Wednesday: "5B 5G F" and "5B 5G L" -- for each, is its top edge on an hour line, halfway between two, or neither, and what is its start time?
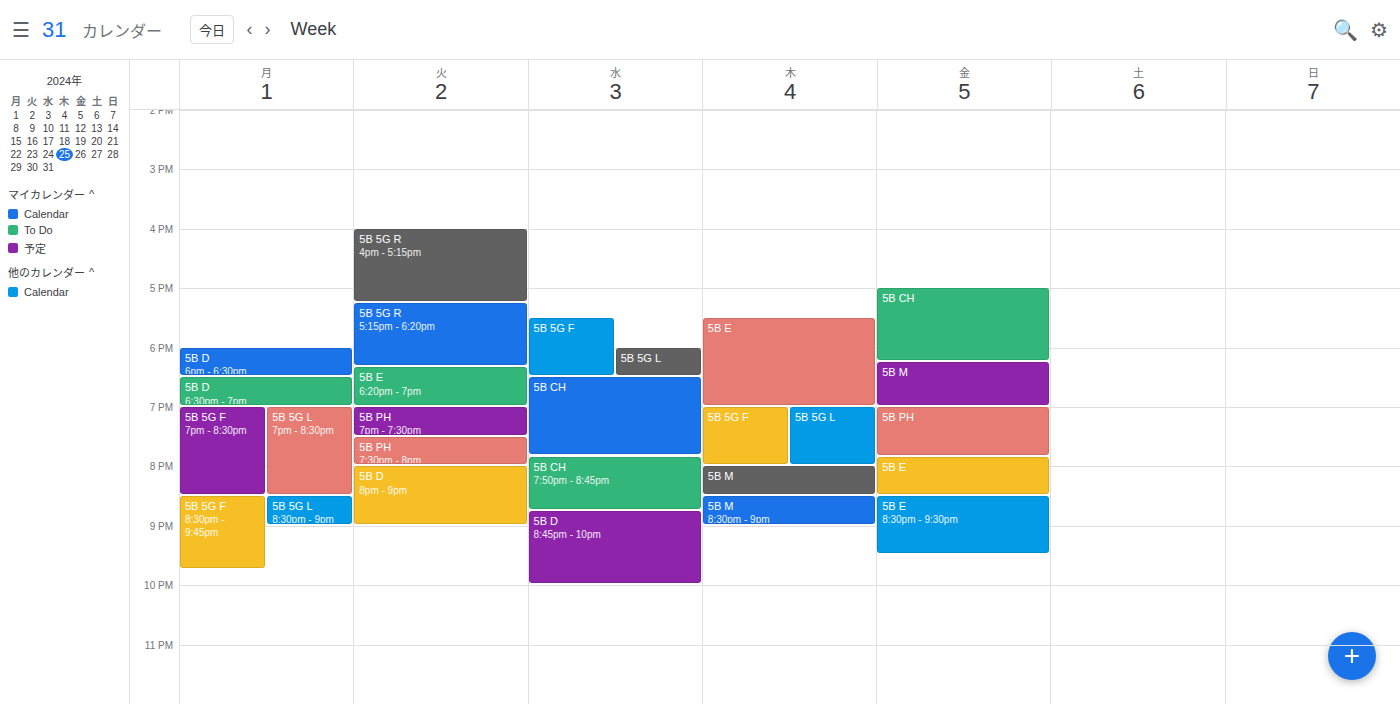
"5B 5G F": 5:30 PM, halfway between the 5 PM and 6 PM lines. "5B 5G L": 6:00 PM, exactly on the 6 PM line.